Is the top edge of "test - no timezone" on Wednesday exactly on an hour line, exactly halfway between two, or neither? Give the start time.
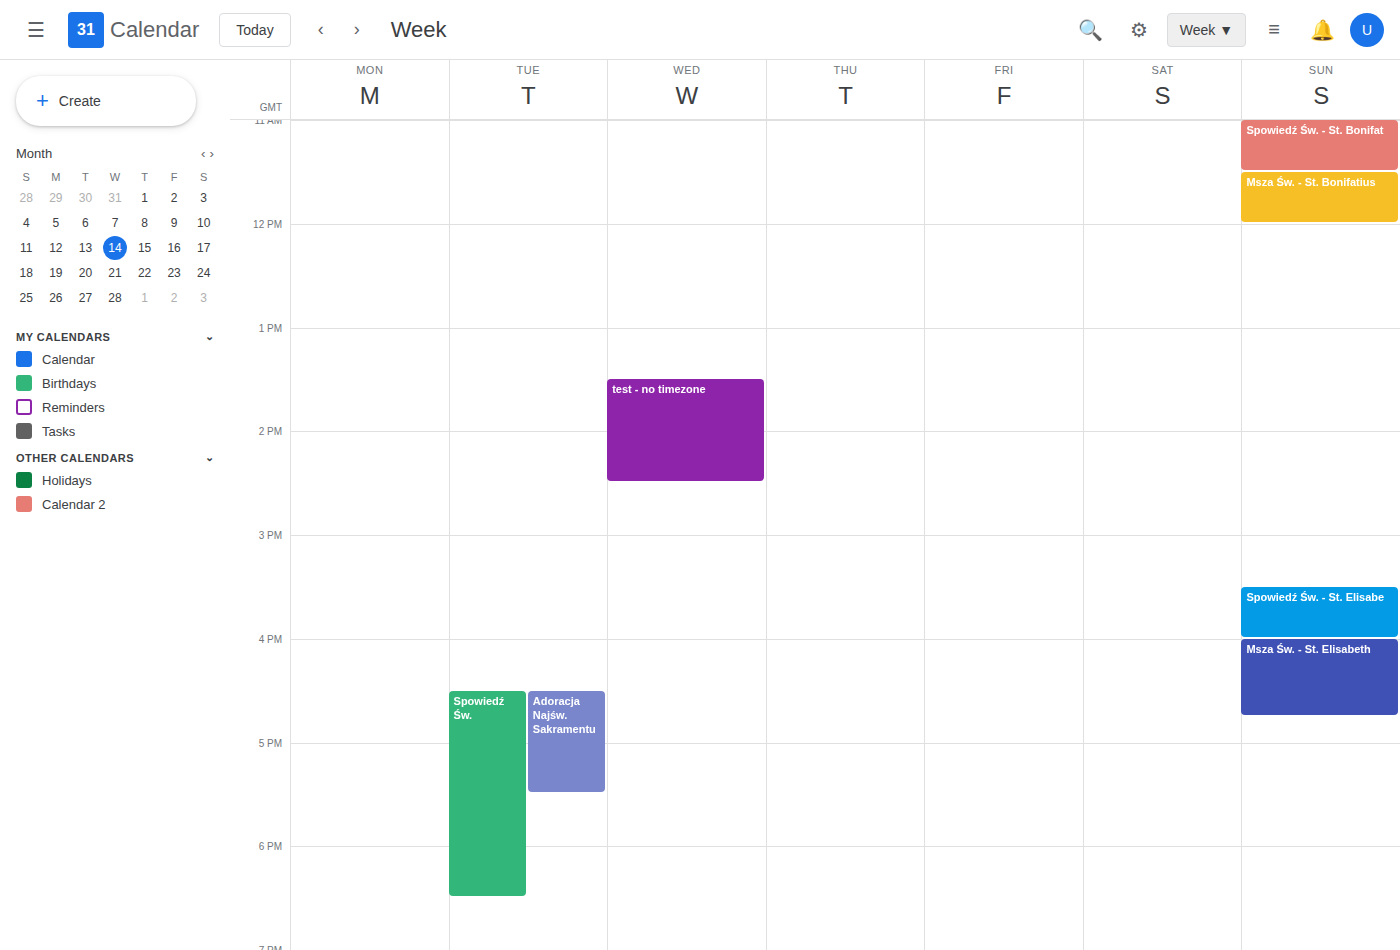
1:30 PM -- halfway between the 1 PM and 2 PM lines.